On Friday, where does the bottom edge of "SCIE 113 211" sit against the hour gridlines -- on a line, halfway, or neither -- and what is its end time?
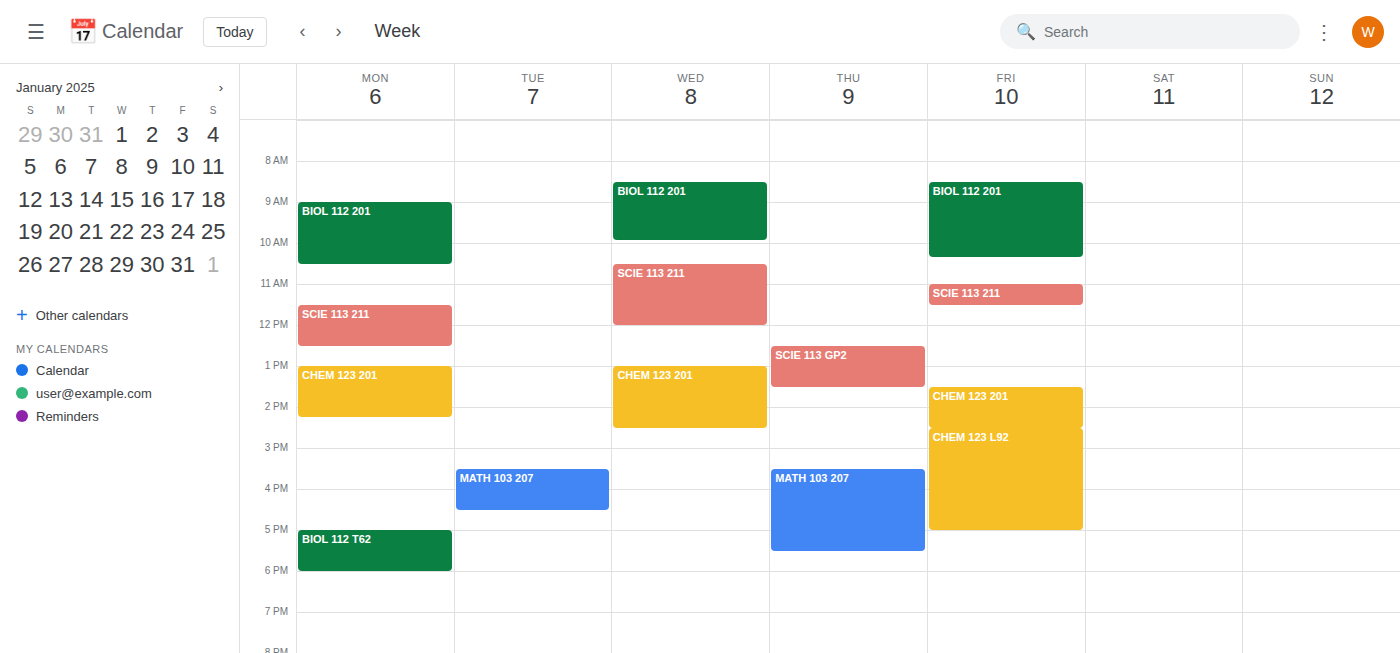
11:30 AM -- halfway between the 11 AM and 12 PM lines.